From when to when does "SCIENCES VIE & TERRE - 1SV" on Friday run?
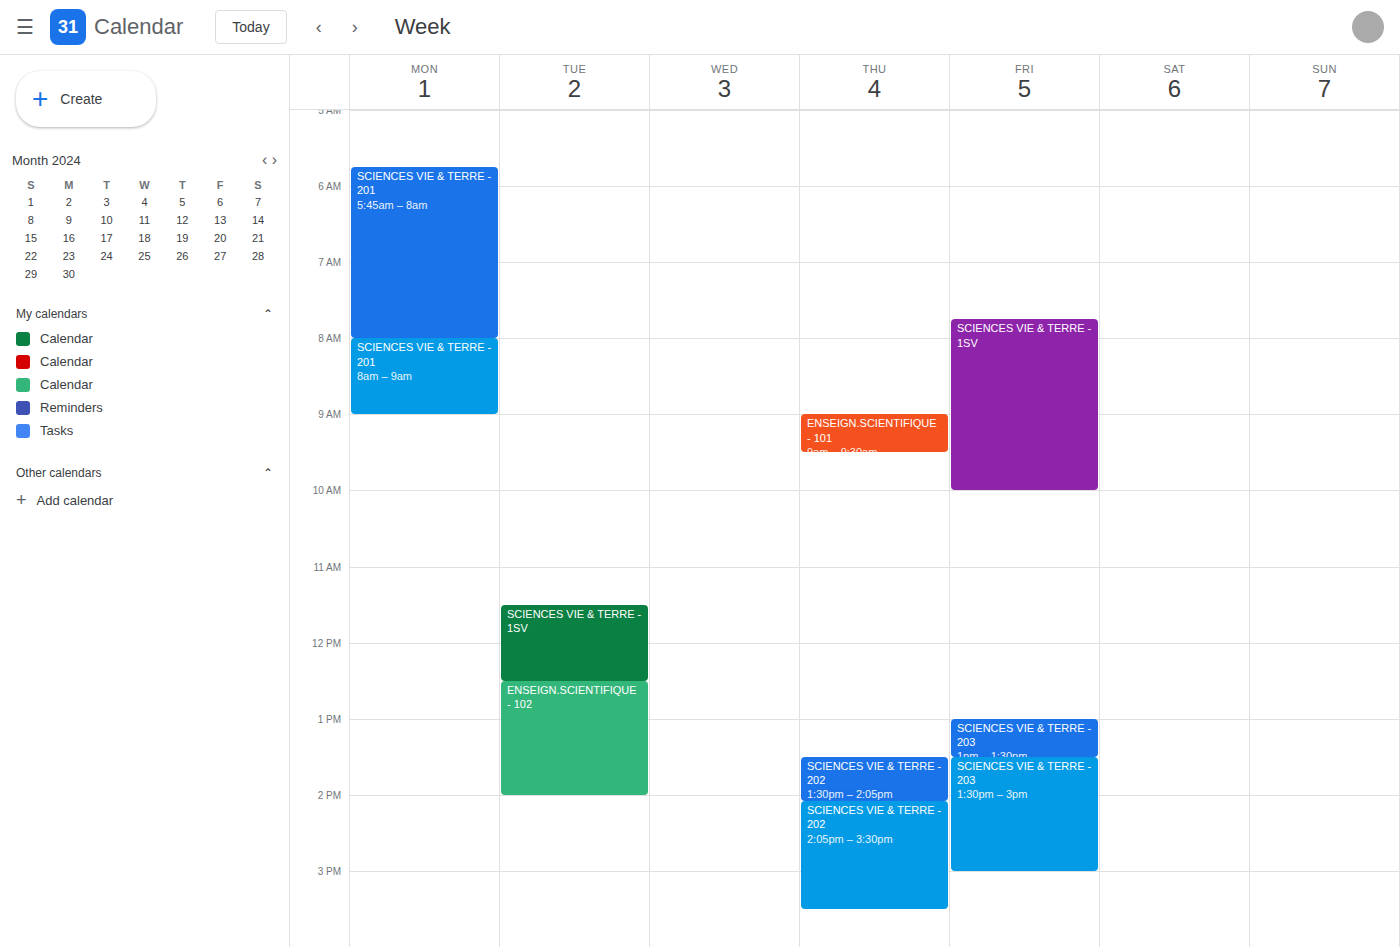
07:45 to 10:00